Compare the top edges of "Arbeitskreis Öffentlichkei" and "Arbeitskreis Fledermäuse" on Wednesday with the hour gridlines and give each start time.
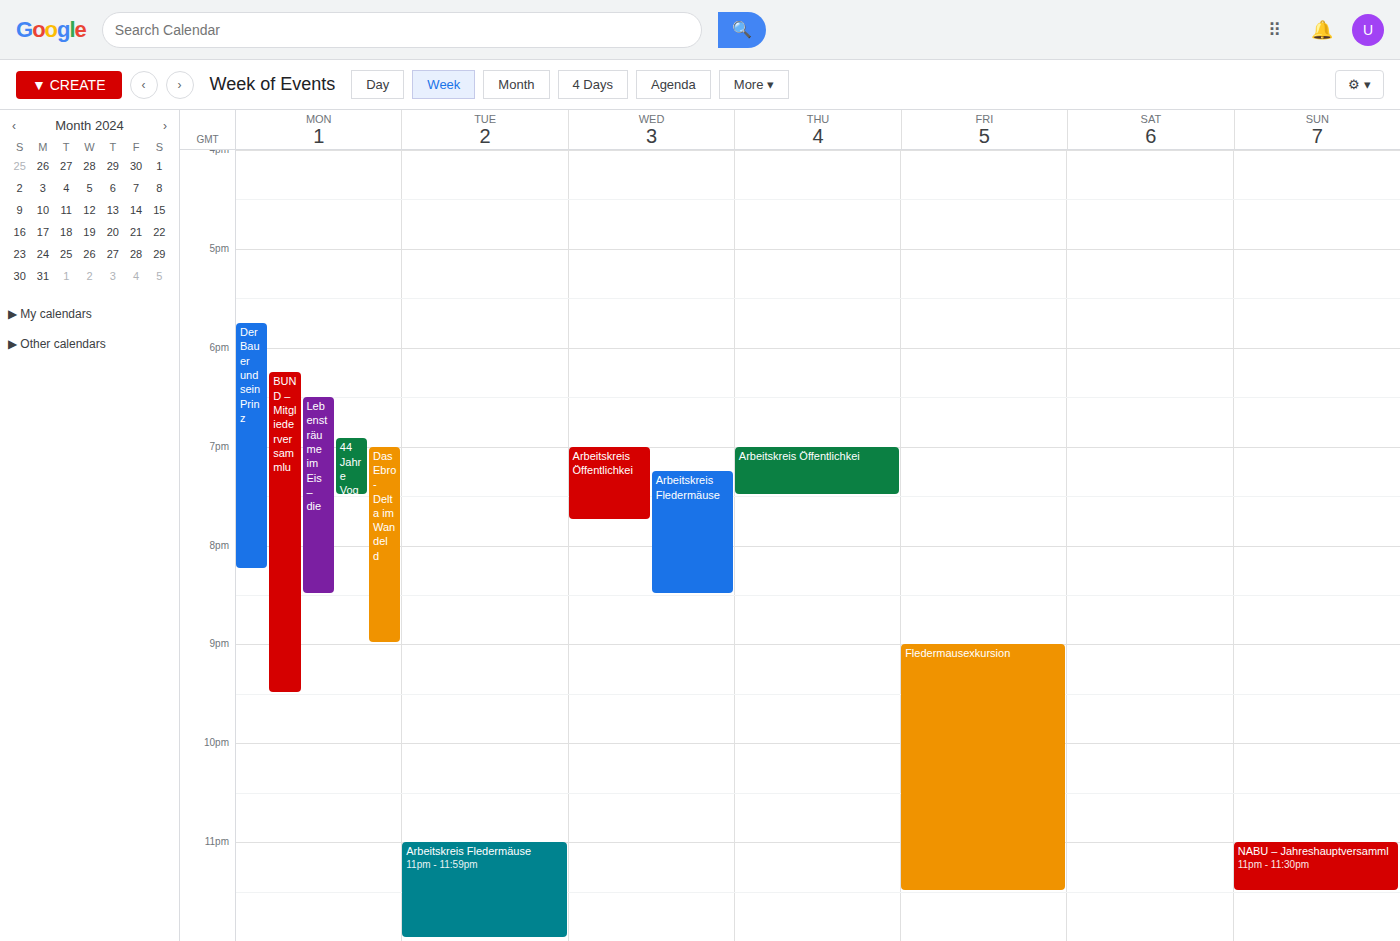
"Arbeitskreis Öffentlichkei": 7:00 PM, exactly on the 7 PM line. "Arbeitskreis Fledermäuse": 7:15 PM, neither: a quarter of the way from the 7 PM line to the 8 PM line.